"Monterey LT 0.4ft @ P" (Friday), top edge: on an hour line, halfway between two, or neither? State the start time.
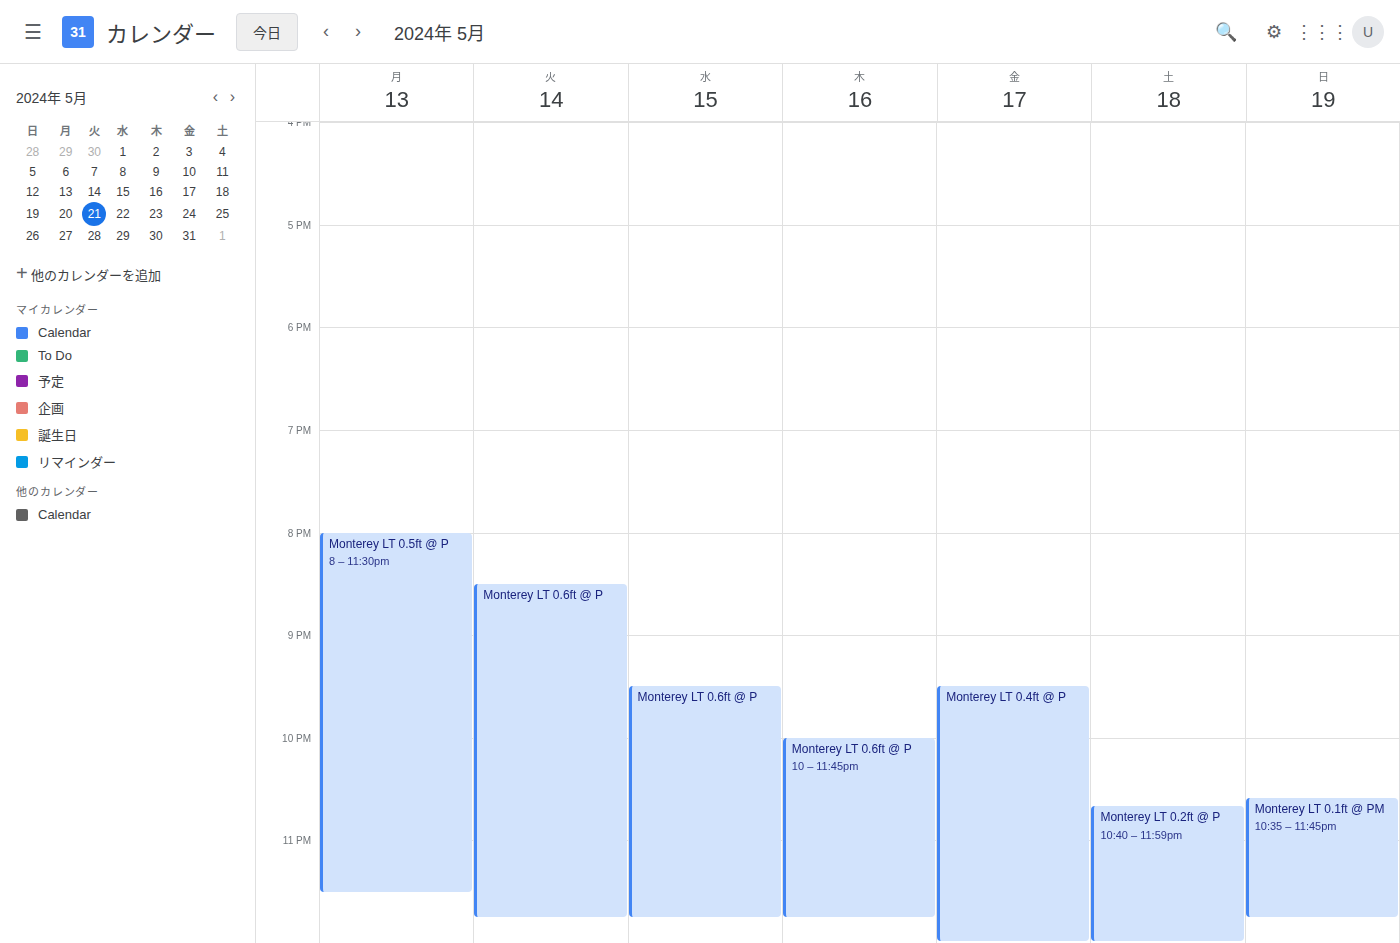
9:30 PM -- halfway between the 9 PM and 10 PM lines.